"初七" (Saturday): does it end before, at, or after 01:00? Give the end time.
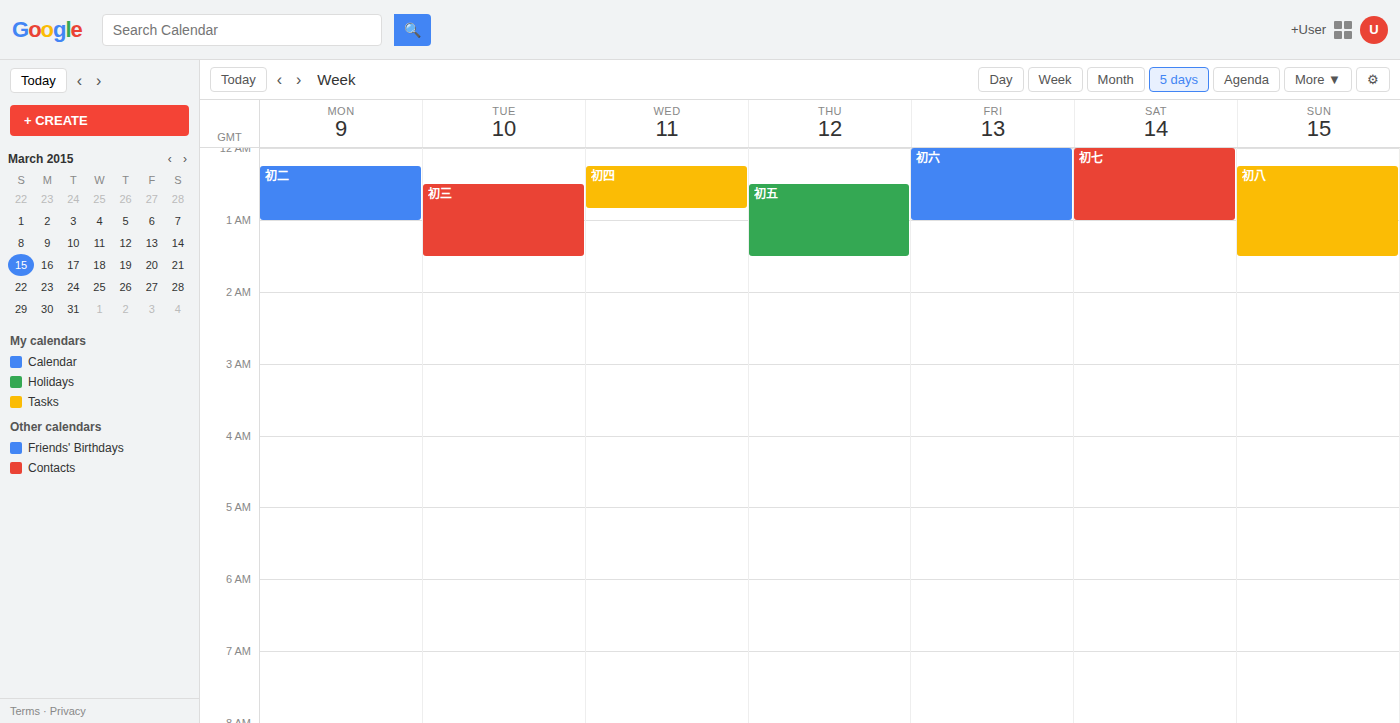
01:00 -- exactly at 01:00, on the 01:00 line.